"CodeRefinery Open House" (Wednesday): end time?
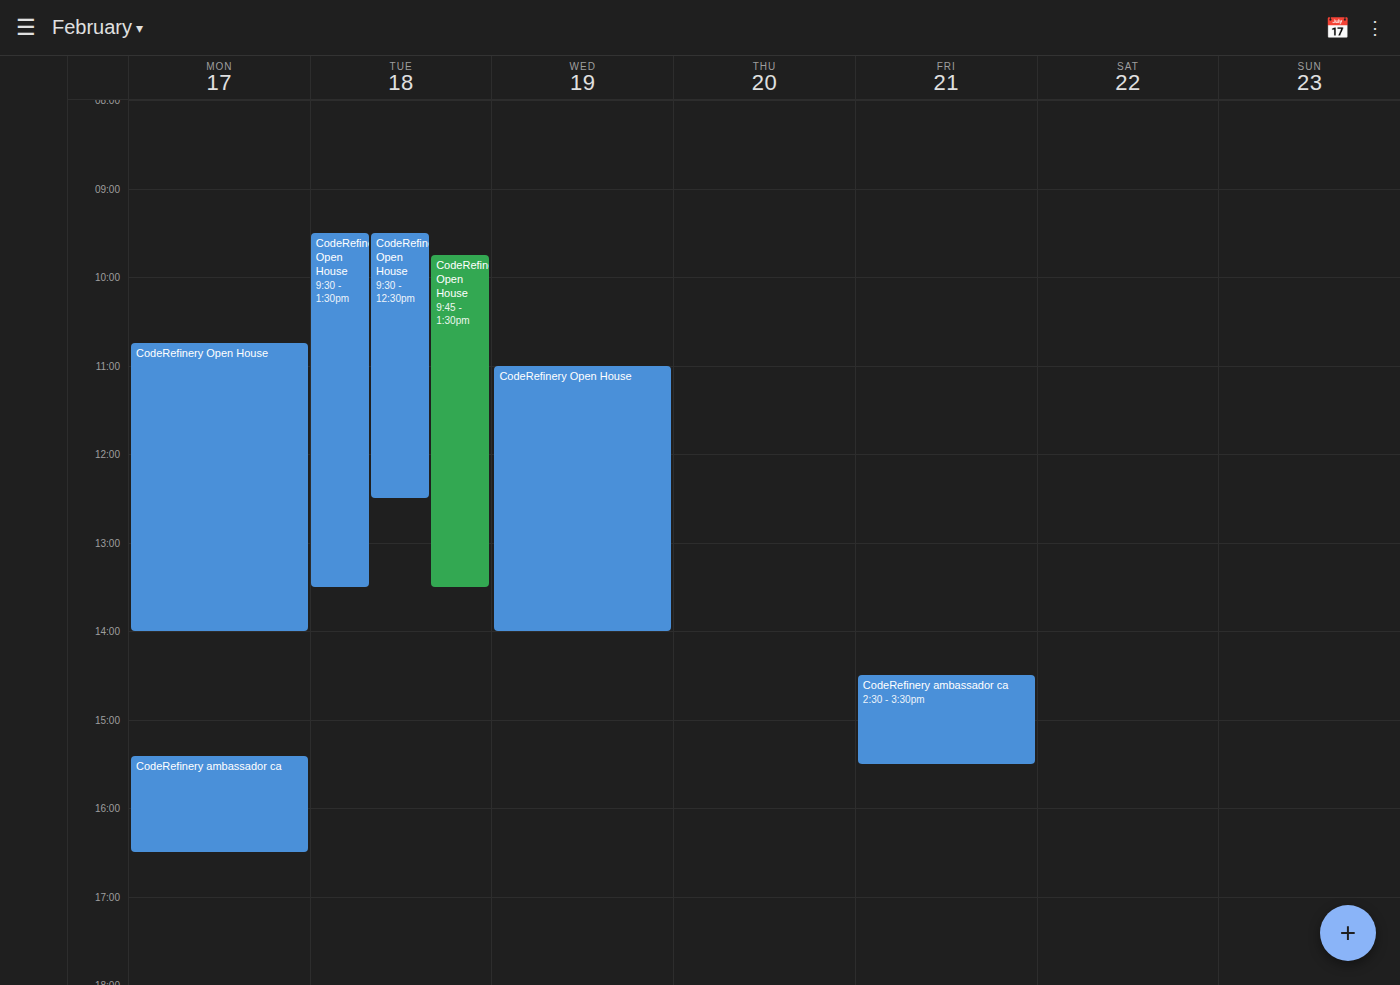
2:00 PM